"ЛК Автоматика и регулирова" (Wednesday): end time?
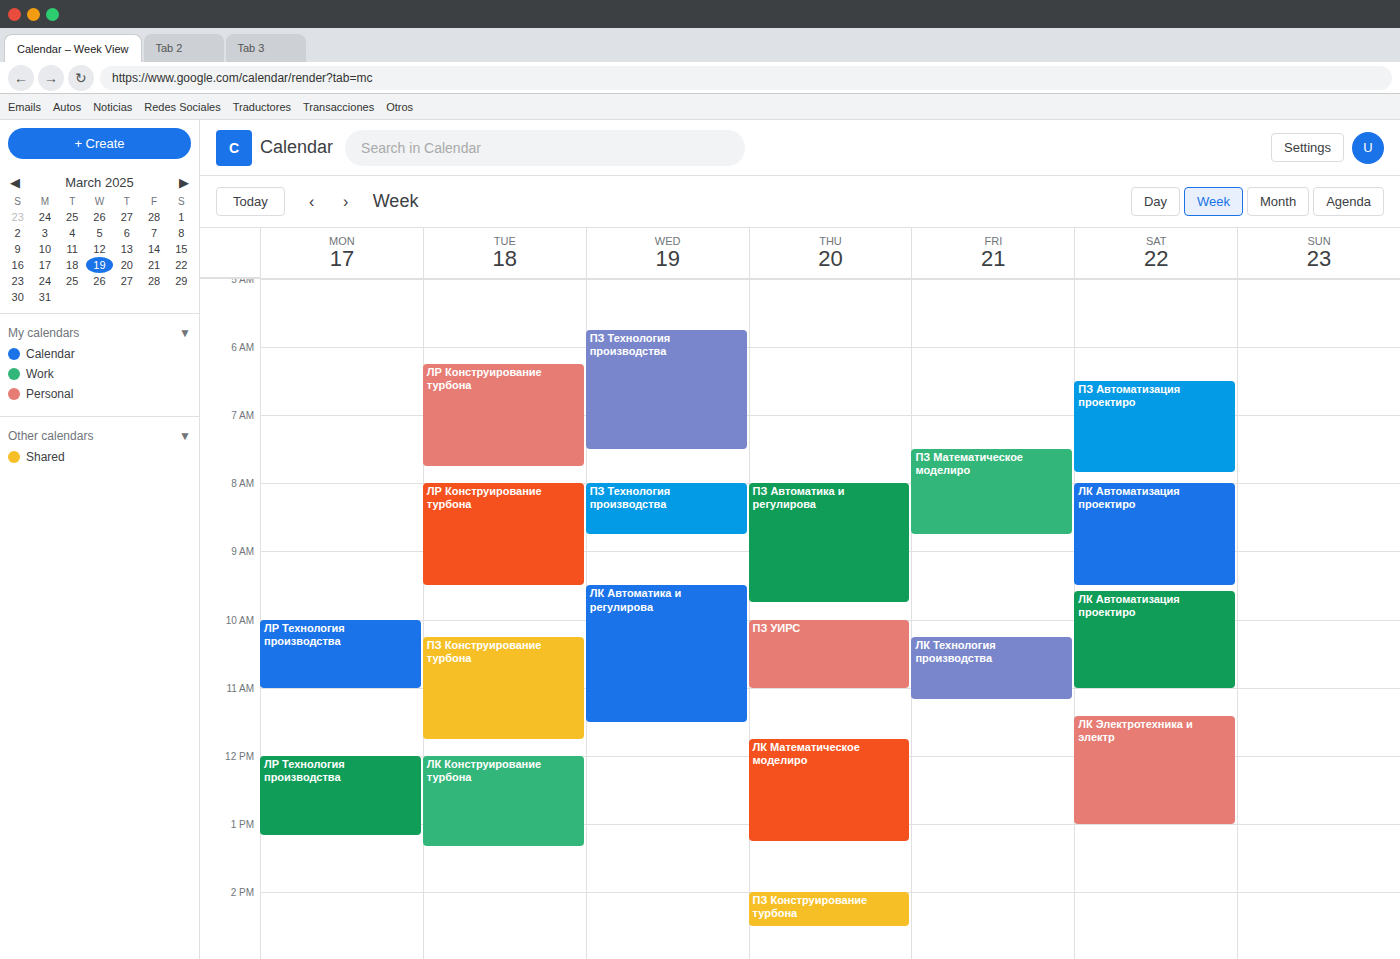
11:30 AM